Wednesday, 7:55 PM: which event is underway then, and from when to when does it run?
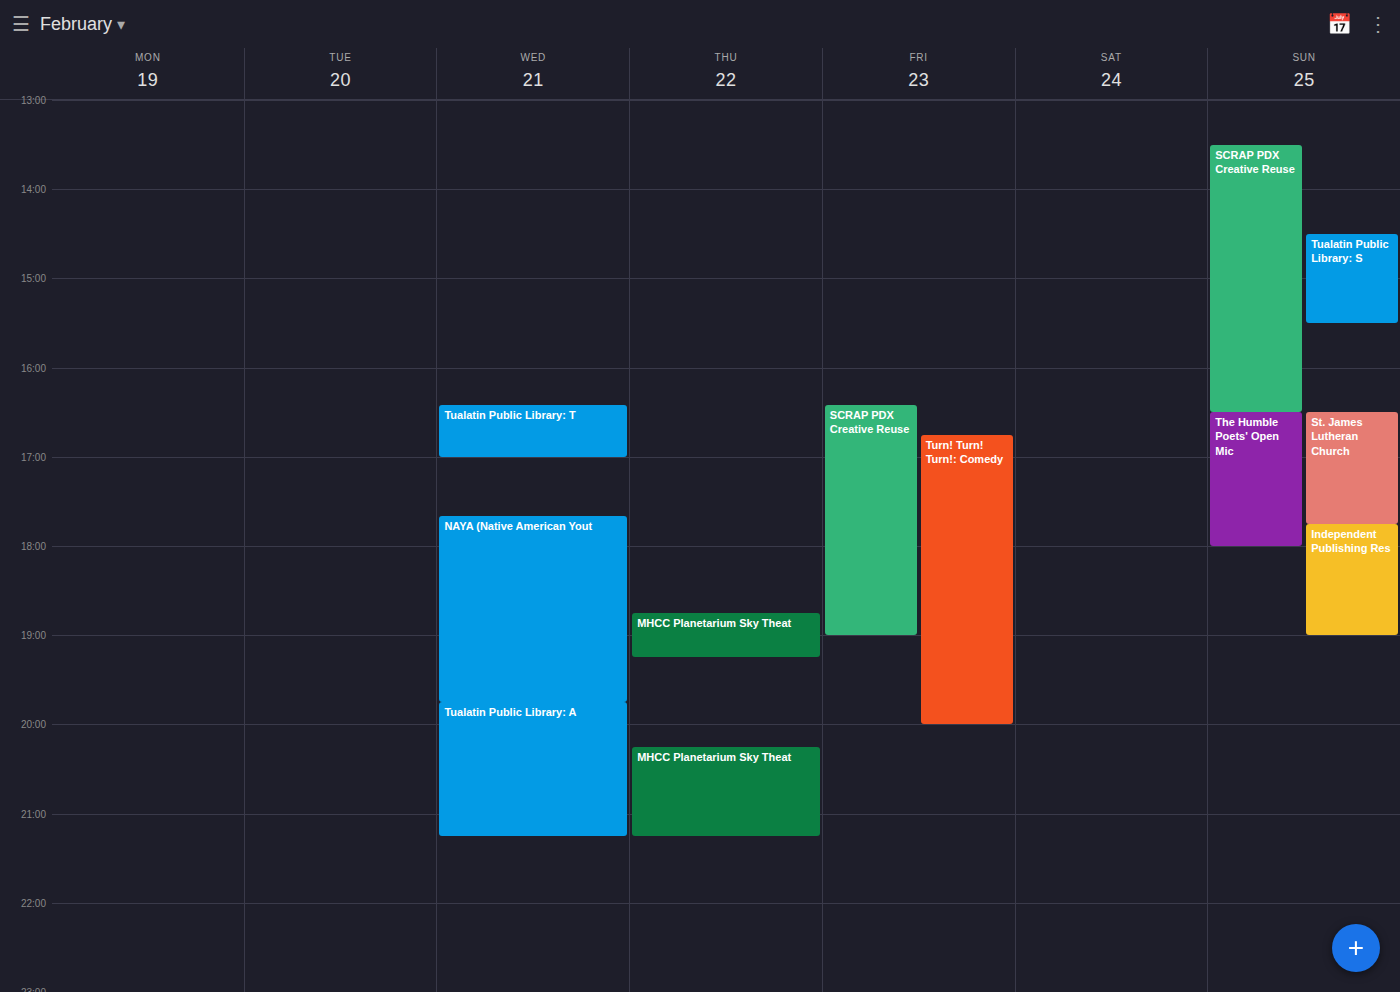
"Tualatin Public Library: A", 7:45 PM to 9:15 PM